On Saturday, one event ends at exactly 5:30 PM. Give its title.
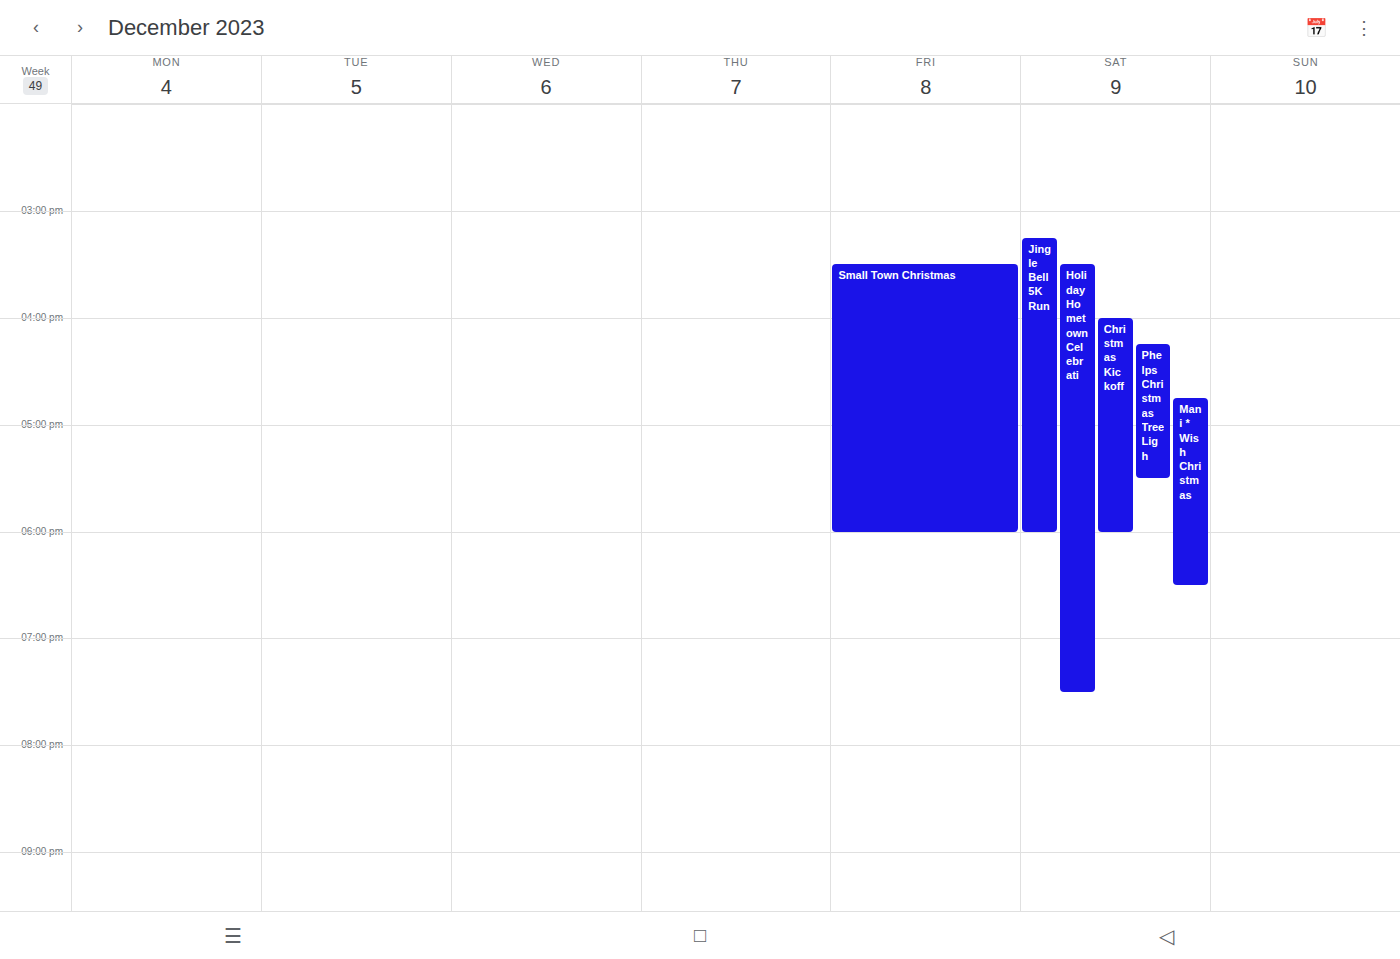
"Phelps Christmas Tree Ligh"